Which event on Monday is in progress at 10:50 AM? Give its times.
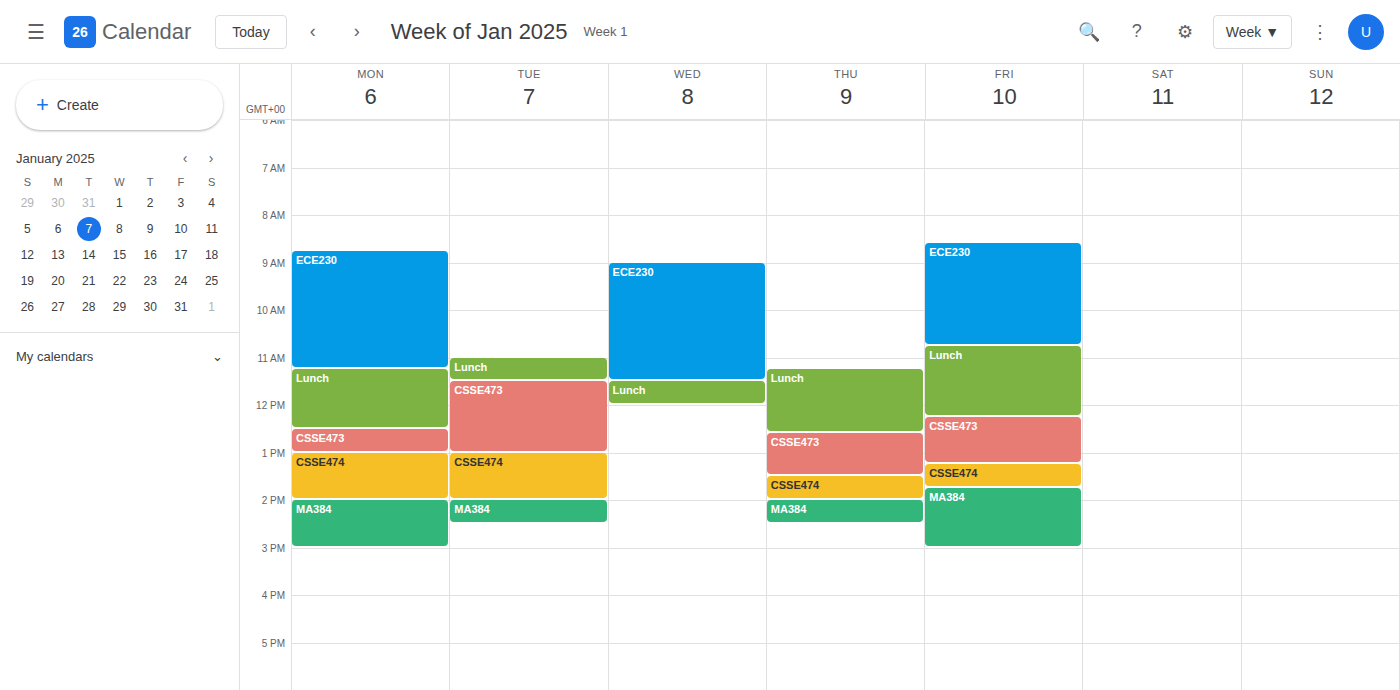
"ECE230", 8:45 AM to 11:15 AM